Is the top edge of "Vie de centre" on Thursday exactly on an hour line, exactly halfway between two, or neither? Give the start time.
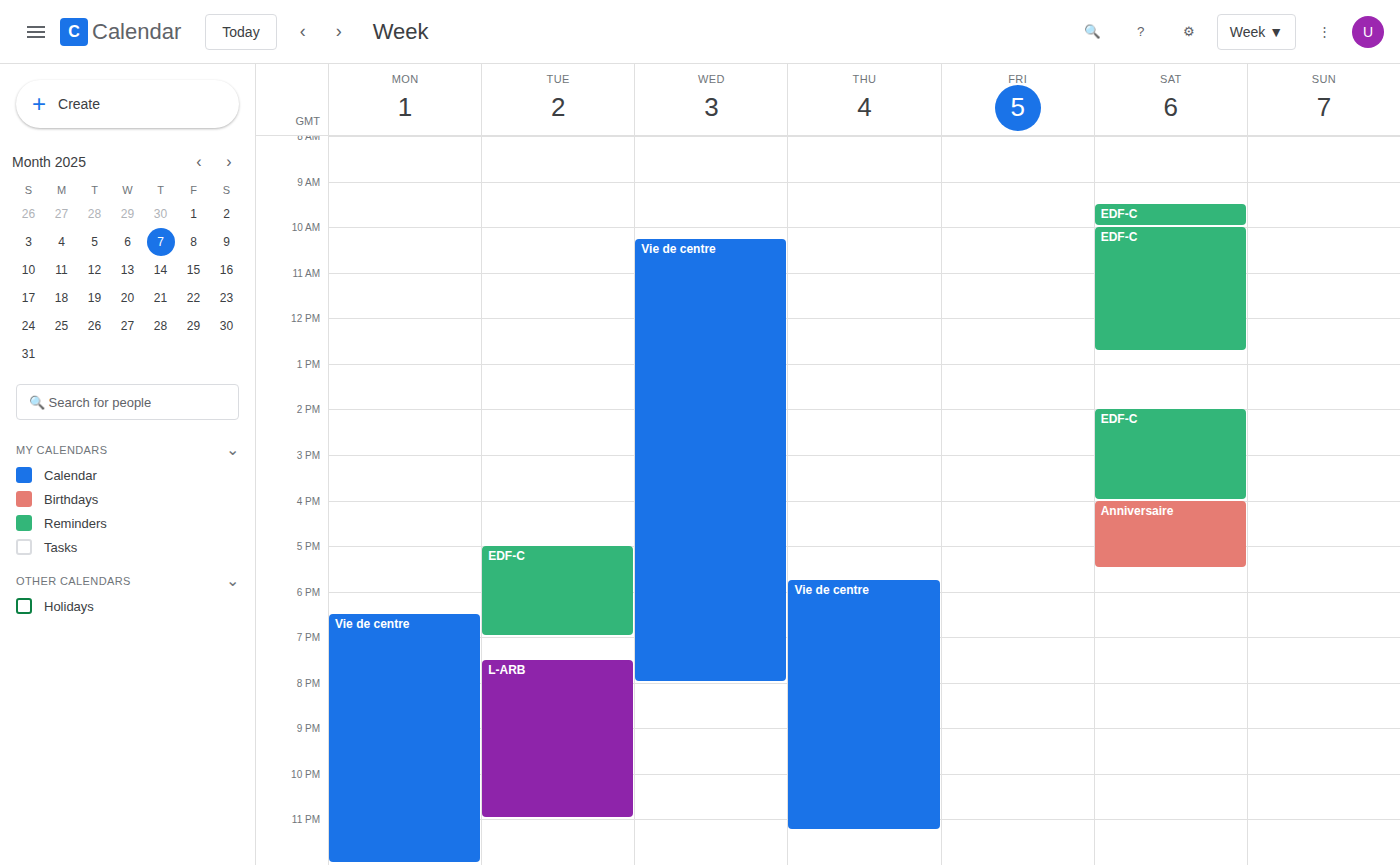
5:45 PM -- neither: three quarters of the way from the 5 PM line to the 6 PM line.